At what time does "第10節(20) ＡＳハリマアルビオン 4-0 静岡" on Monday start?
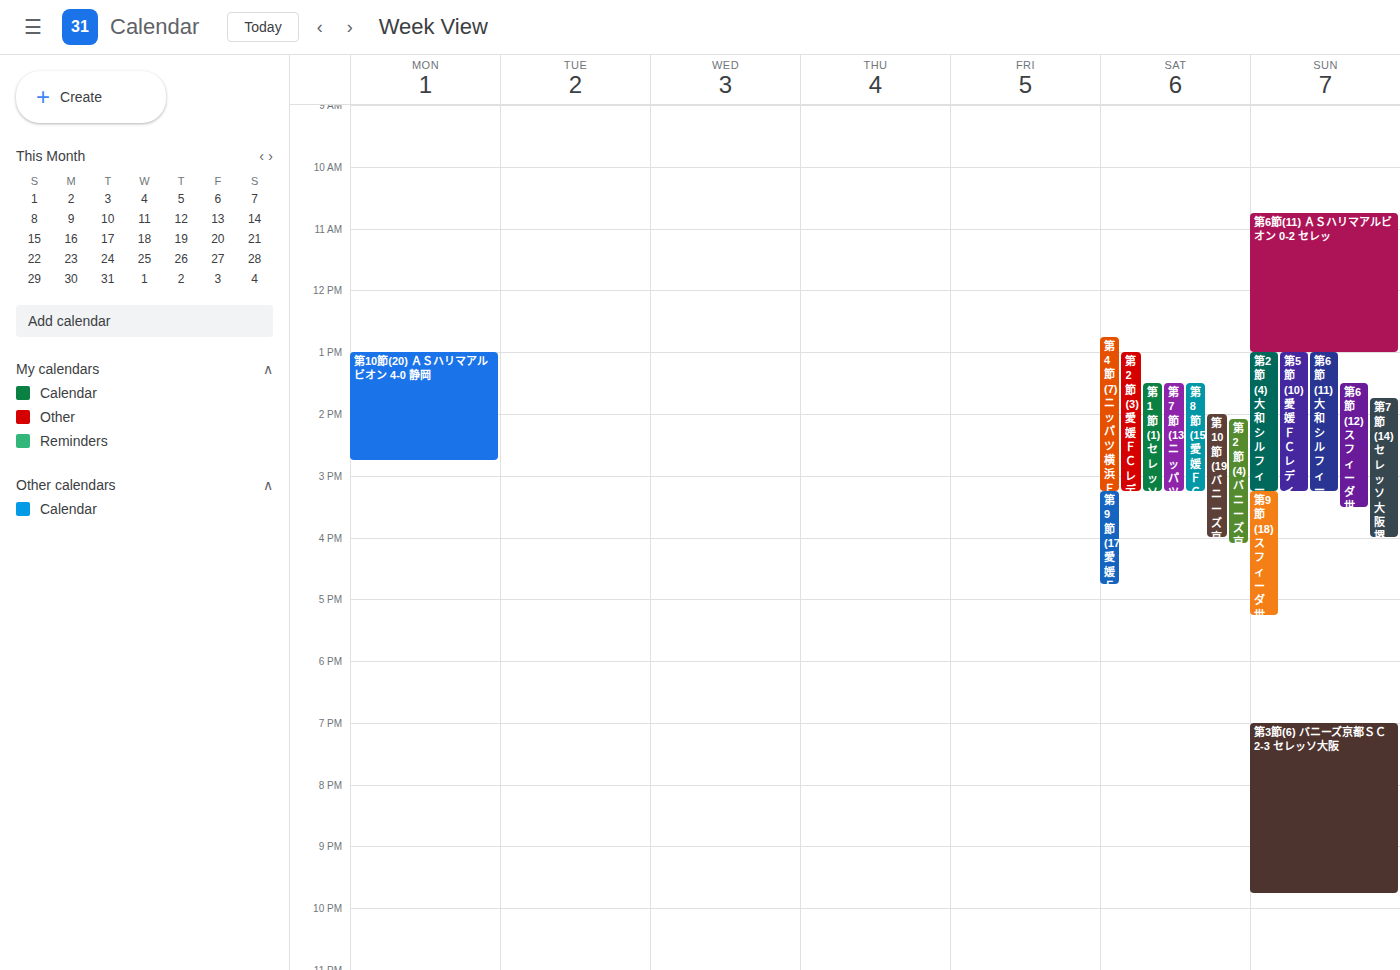
1:00 PM